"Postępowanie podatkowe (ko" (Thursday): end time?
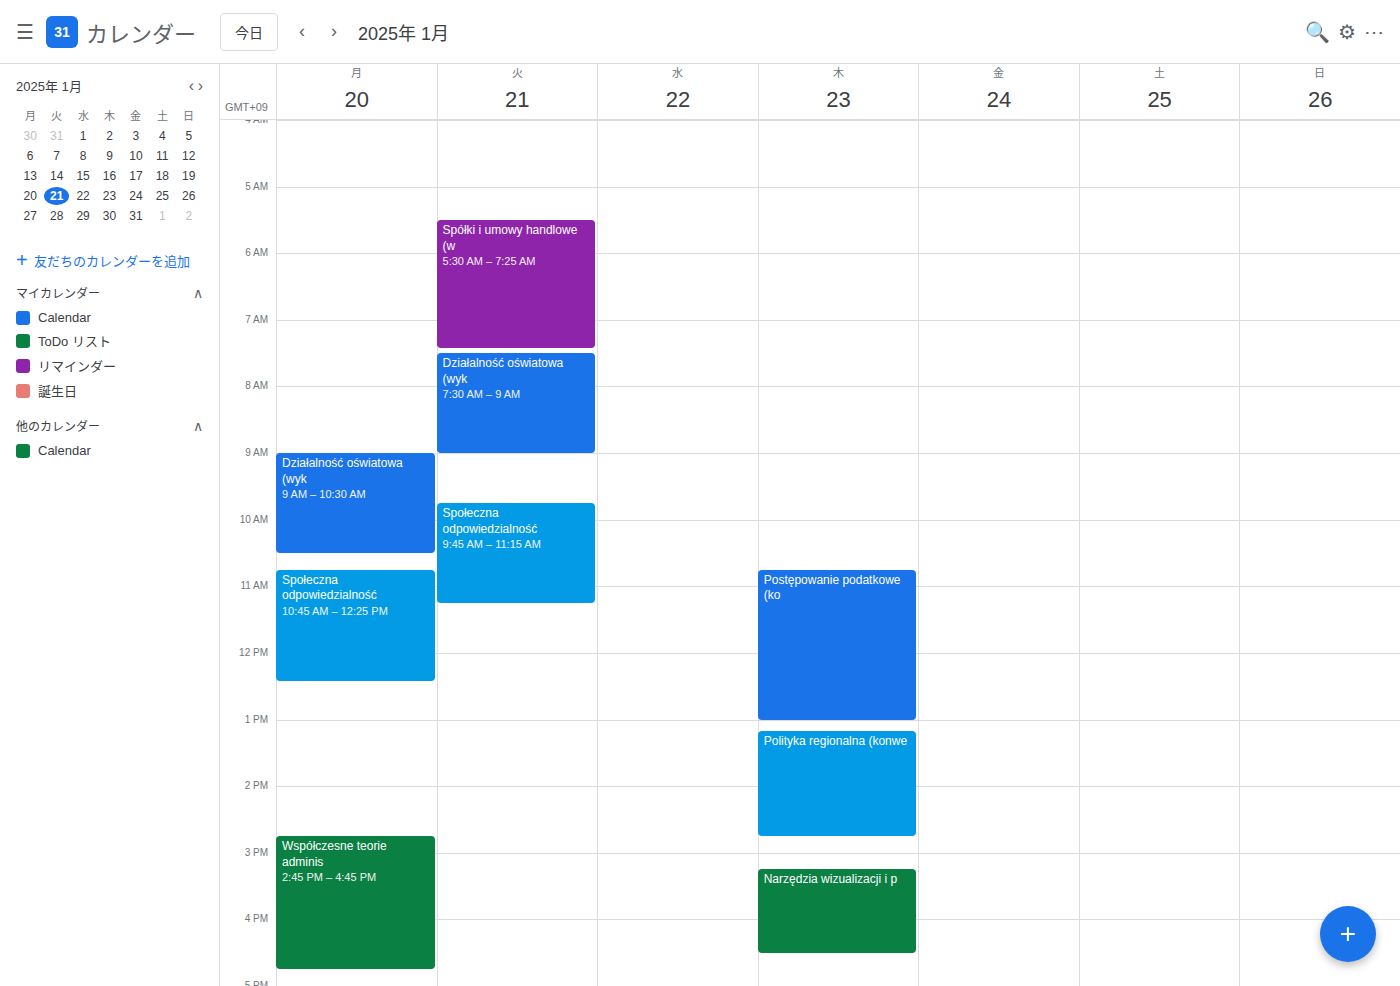
1:00 PM